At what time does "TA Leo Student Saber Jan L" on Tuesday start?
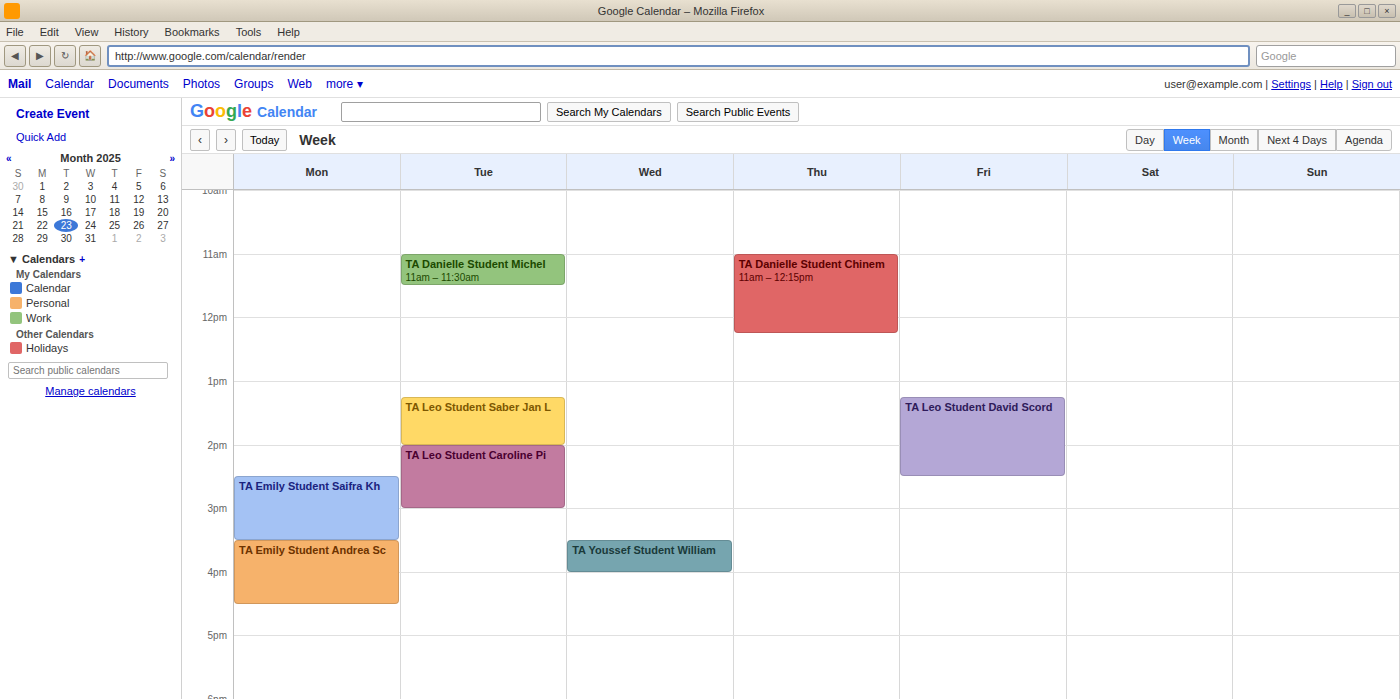
1:15 PM